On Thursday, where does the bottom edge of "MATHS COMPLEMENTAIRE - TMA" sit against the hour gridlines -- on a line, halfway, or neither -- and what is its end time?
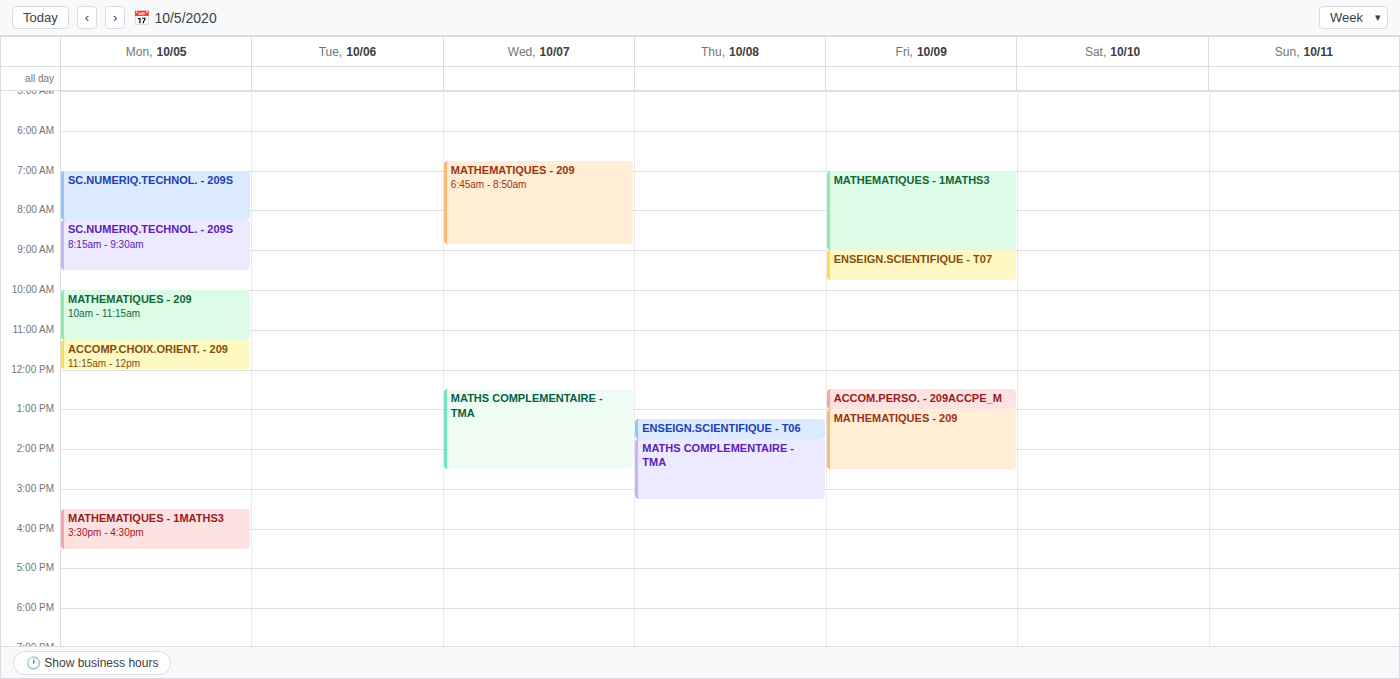
3:15 PM -- neither: a quarter of the way from the 3 PM line to the 4 PM line.